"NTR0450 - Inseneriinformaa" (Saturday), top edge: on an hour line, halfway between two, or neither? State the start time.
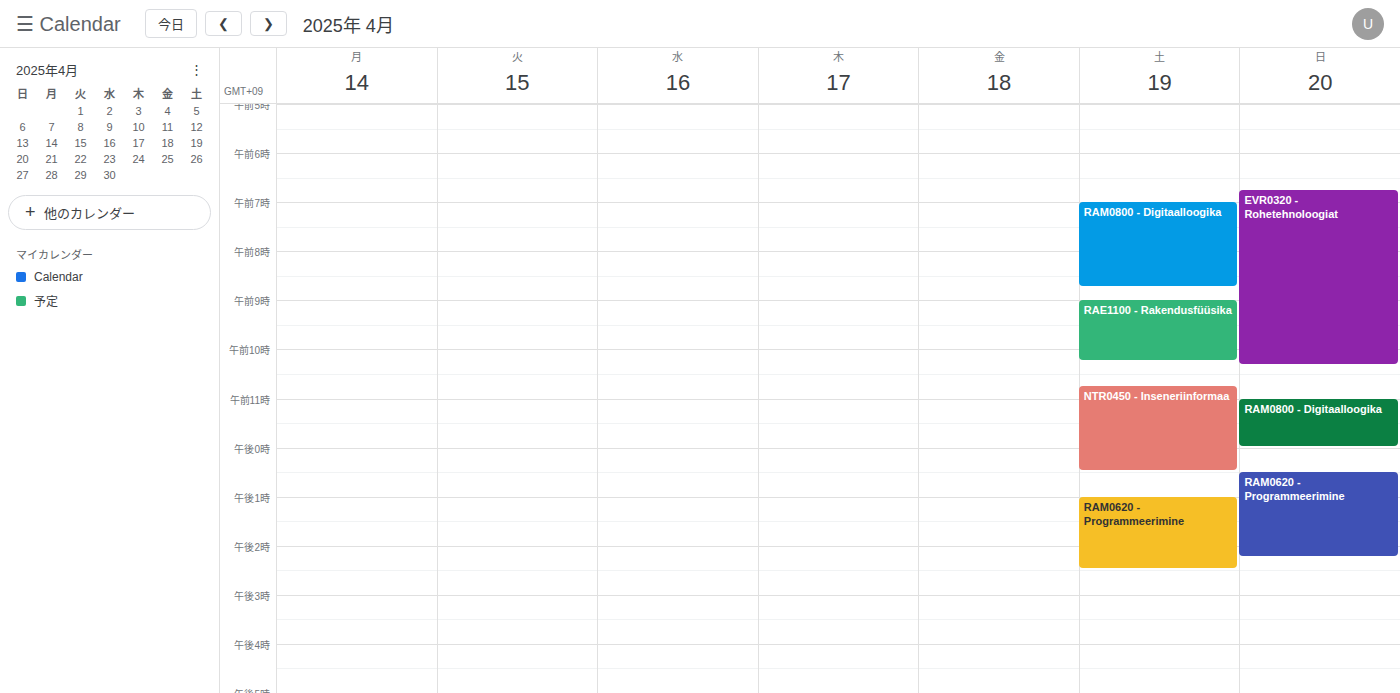
10:45 AM -- neither: three quarters of the way from the 10 AM line to the 11 AM line.